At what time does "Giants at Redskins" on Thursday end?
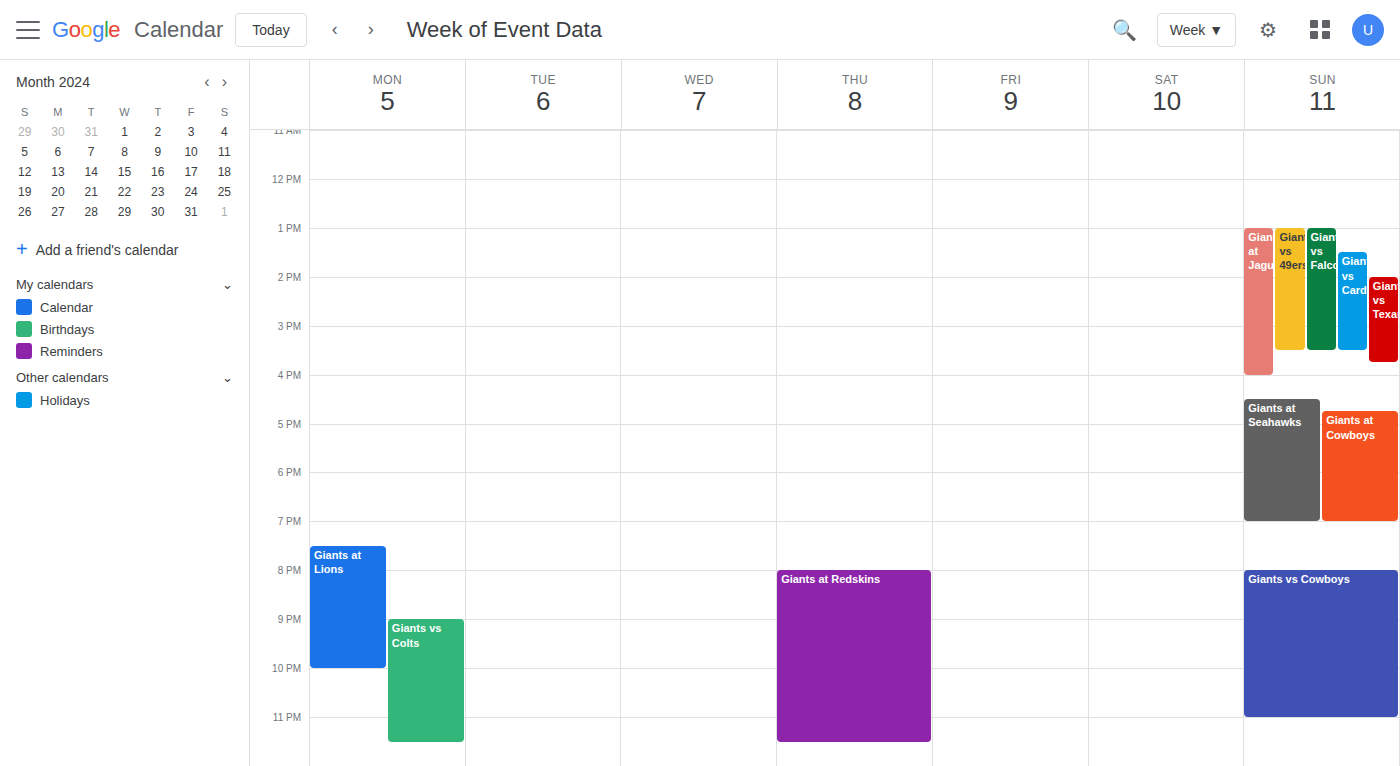
11:30 PM